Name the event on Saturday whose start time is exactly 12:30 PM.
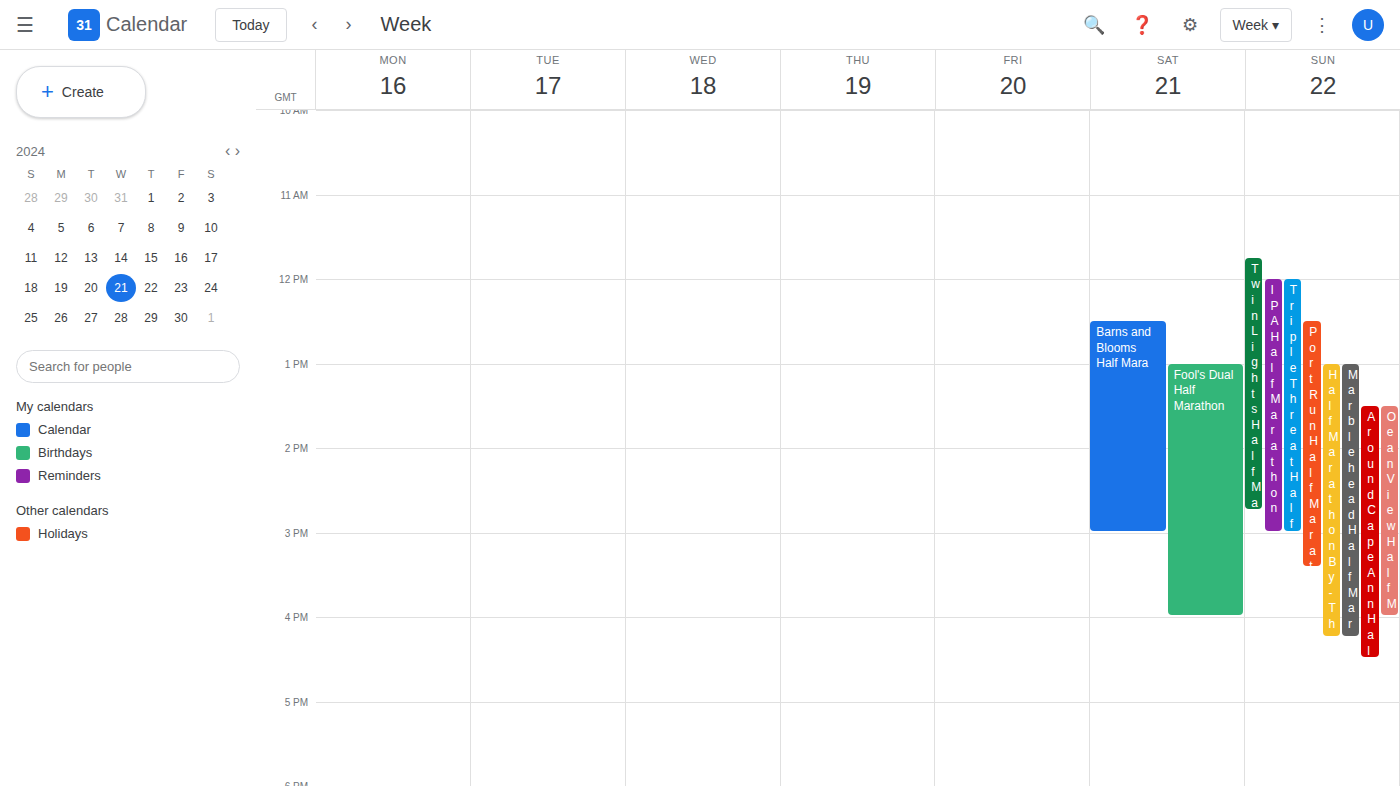
"Barns and Blooms Half Mara"